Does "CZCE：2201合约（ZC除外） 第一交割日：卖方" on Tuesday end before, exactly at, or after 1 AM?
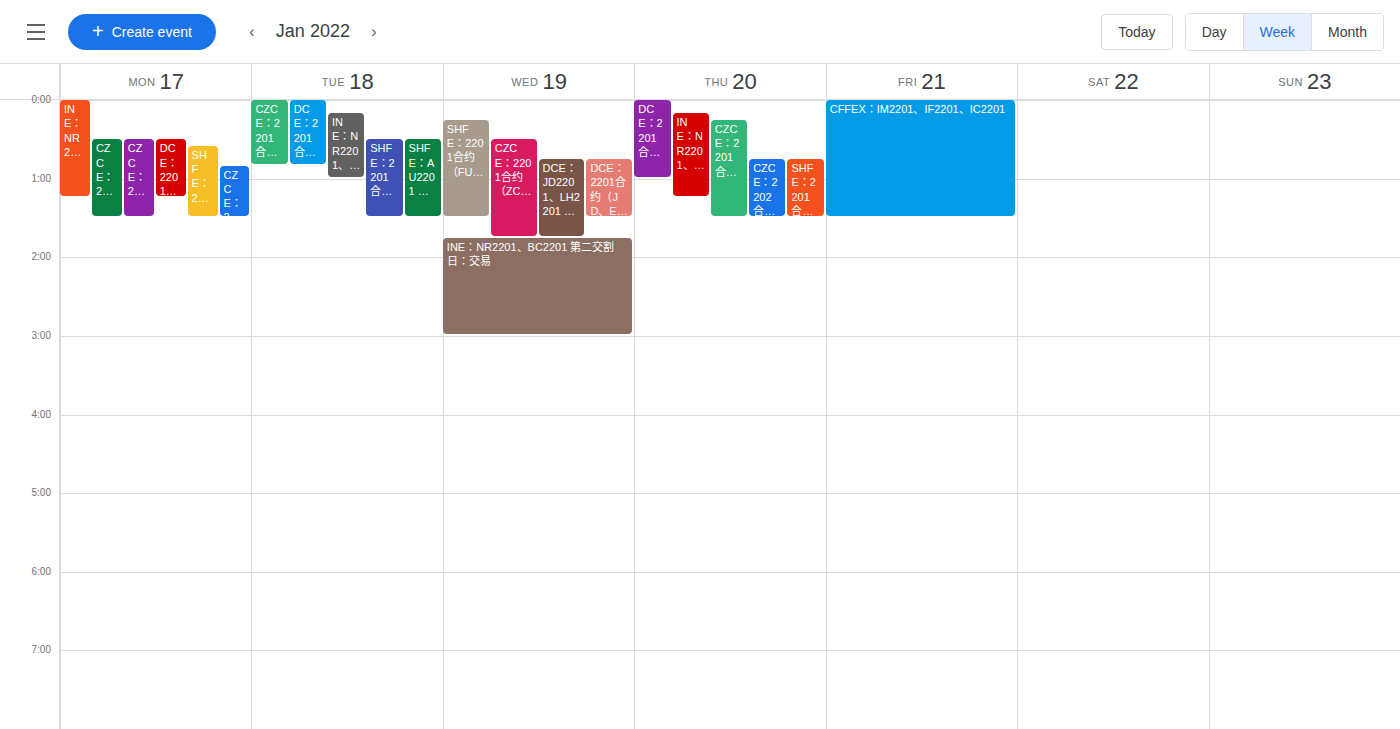
12:50 AM -- before 1 AM, 10 minutes above the 1 AM line.